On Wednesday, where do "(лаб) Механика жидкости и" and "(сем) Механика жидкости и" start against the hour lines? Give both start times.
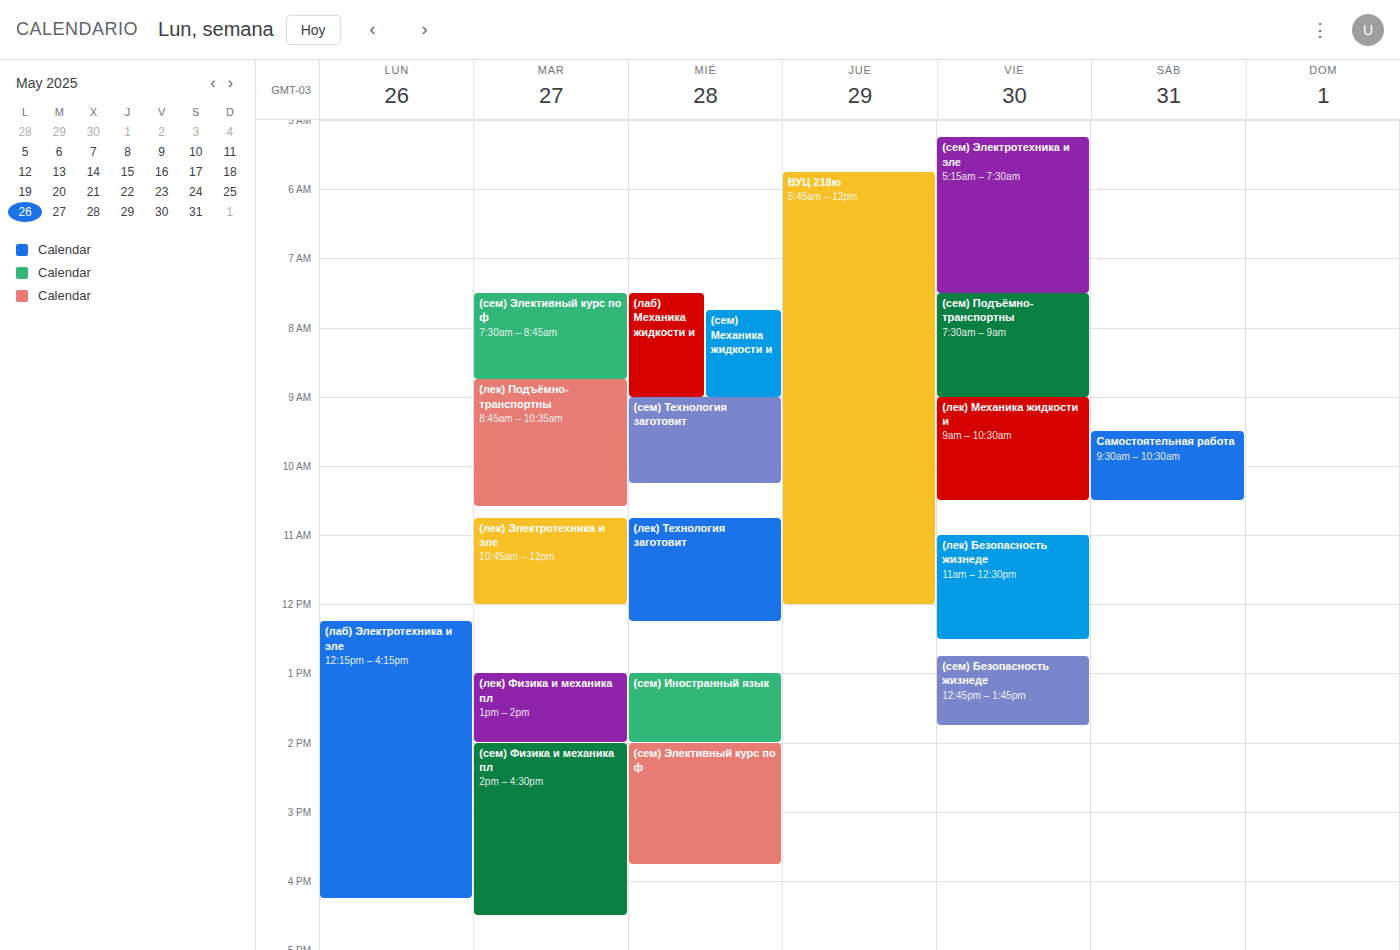
"(лаб) Механика жидкости и": 7:30 AM, halfway between the 7 AM and 8 AM lines. "(сем) Механика жидкости и": 7:45 AM, neither: three quarters of the way from the 7 AM line to the 8 AM line.